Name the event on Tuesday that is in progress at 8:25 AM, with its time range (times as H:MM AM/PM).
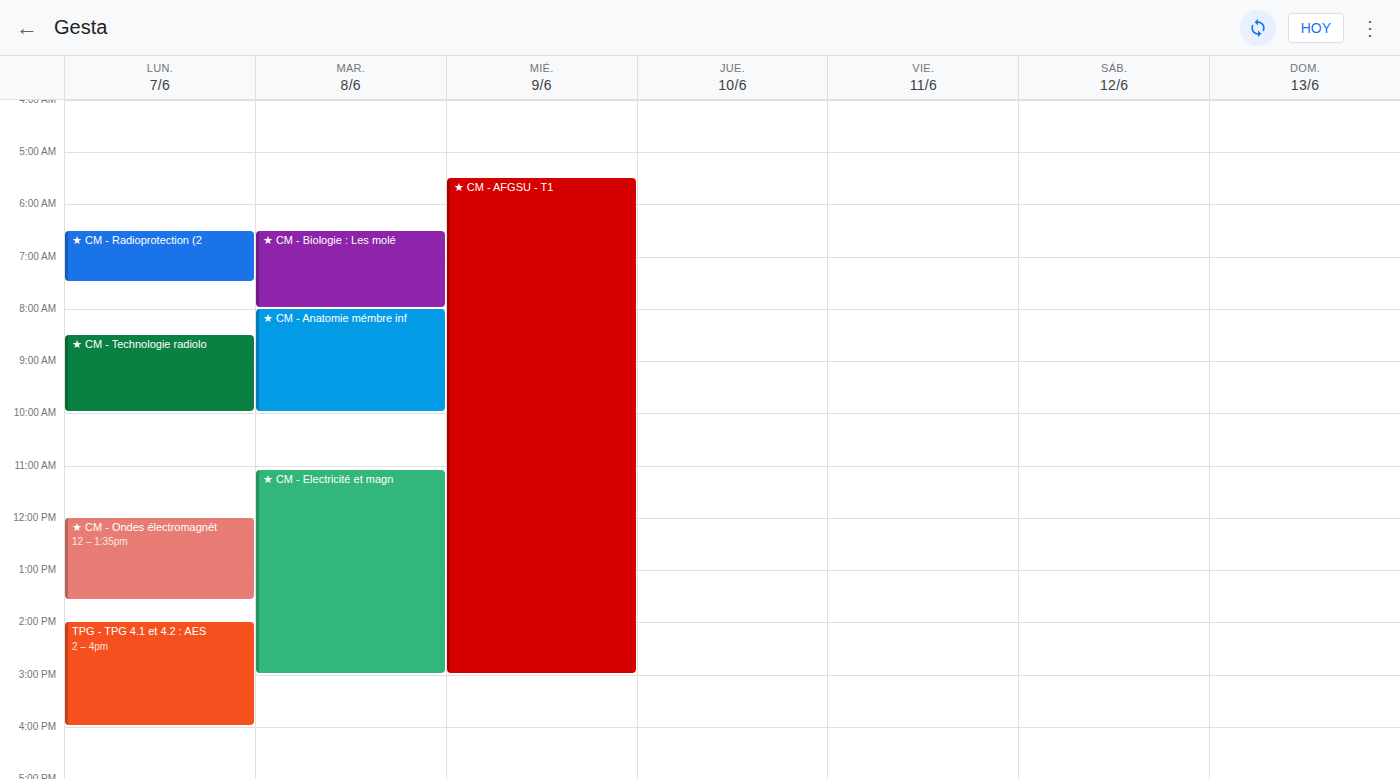
"★ CM - Anatomie mémbre inf", 8:00 AM to 10:00 AM